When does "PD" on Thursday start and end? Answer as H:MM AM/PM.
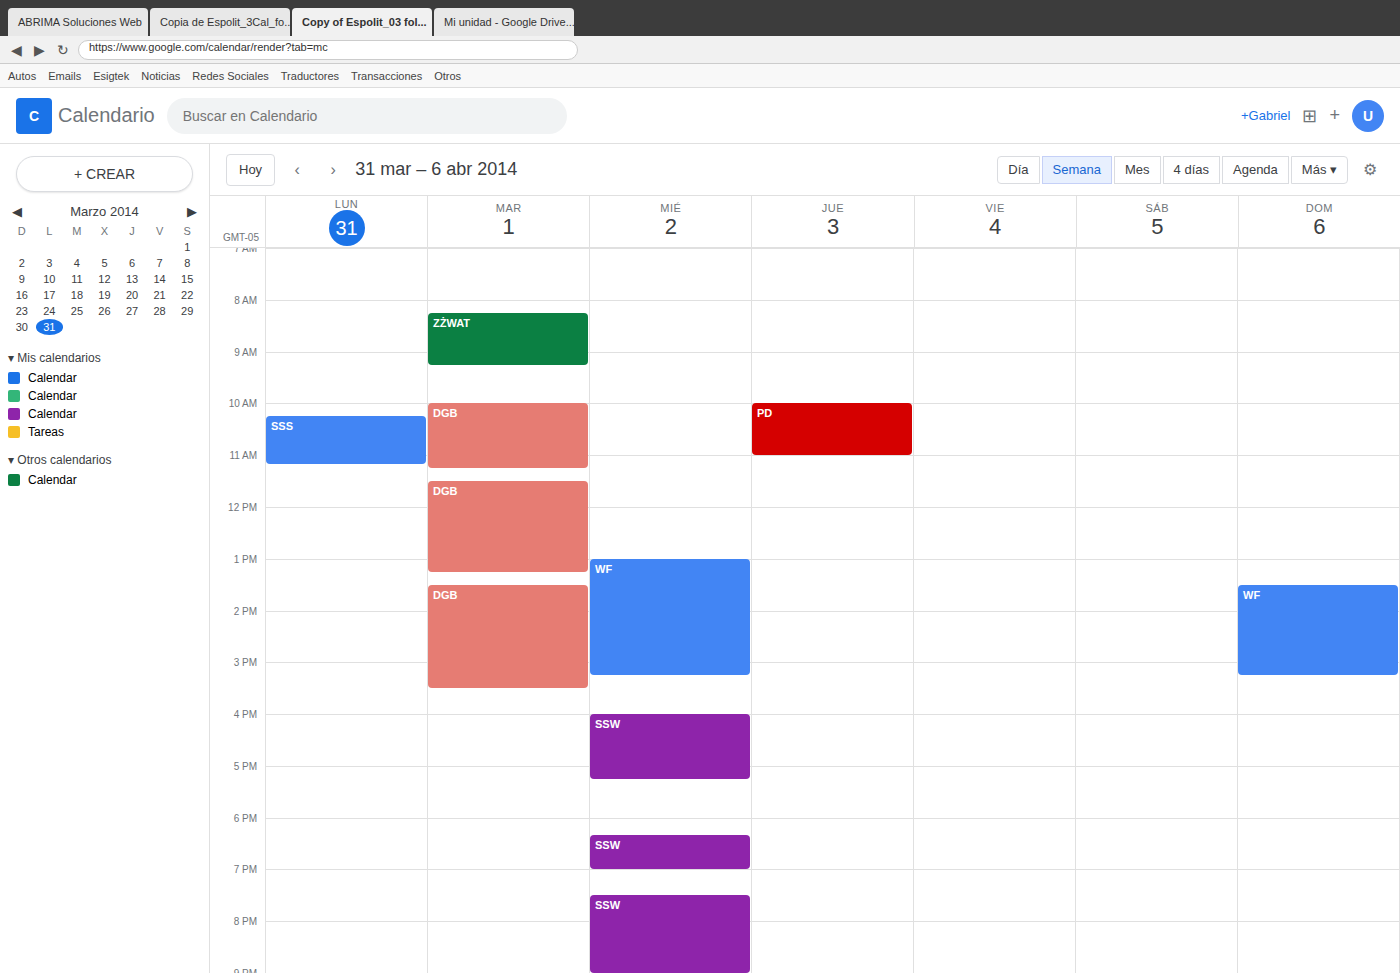
10:00 AM to 11:00 AM